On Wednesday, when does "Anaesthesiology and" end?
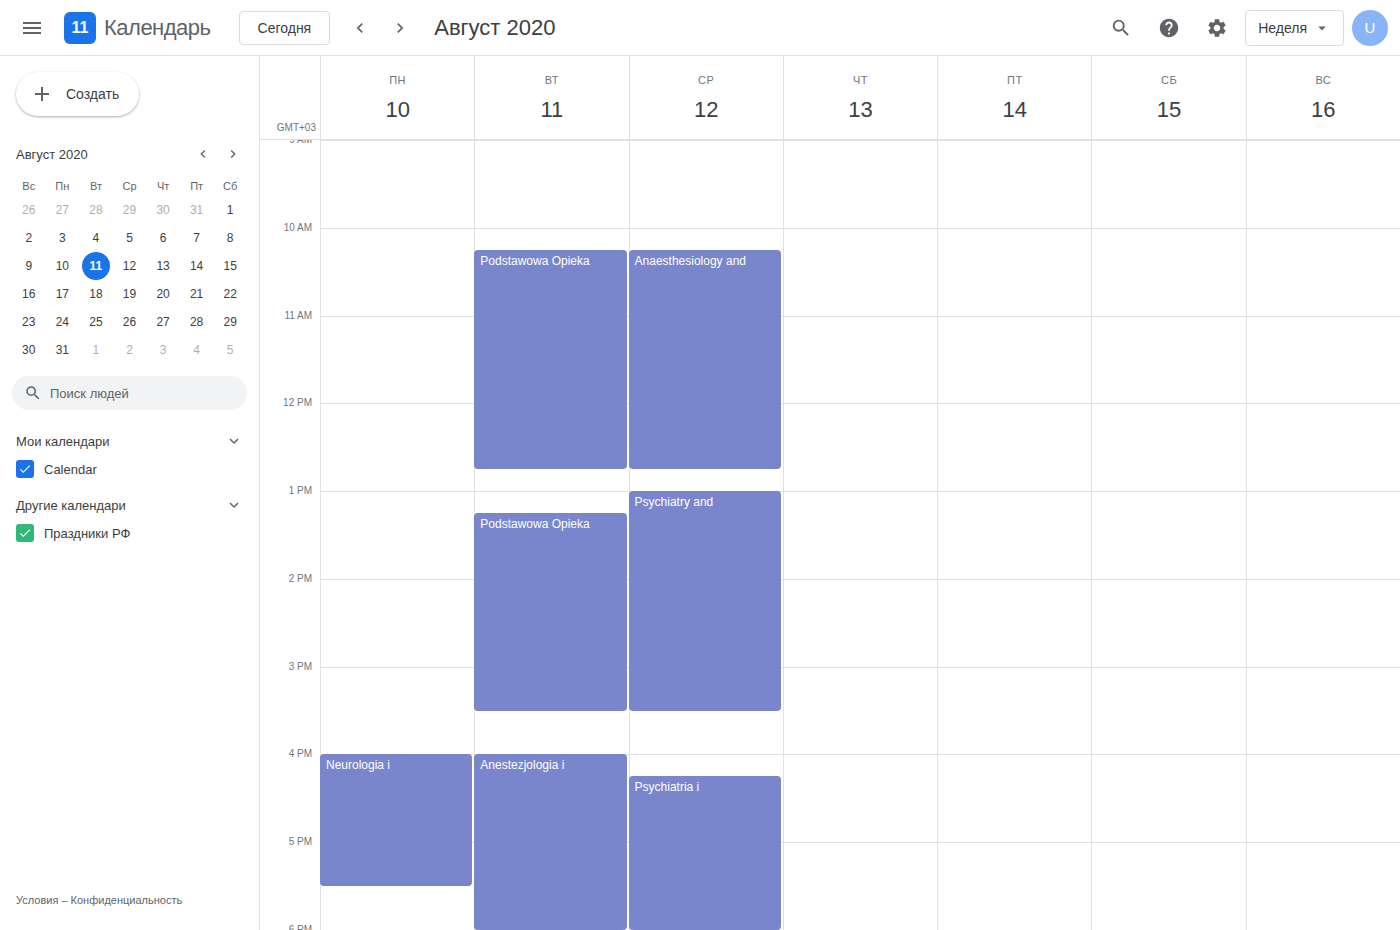
12:45 PM